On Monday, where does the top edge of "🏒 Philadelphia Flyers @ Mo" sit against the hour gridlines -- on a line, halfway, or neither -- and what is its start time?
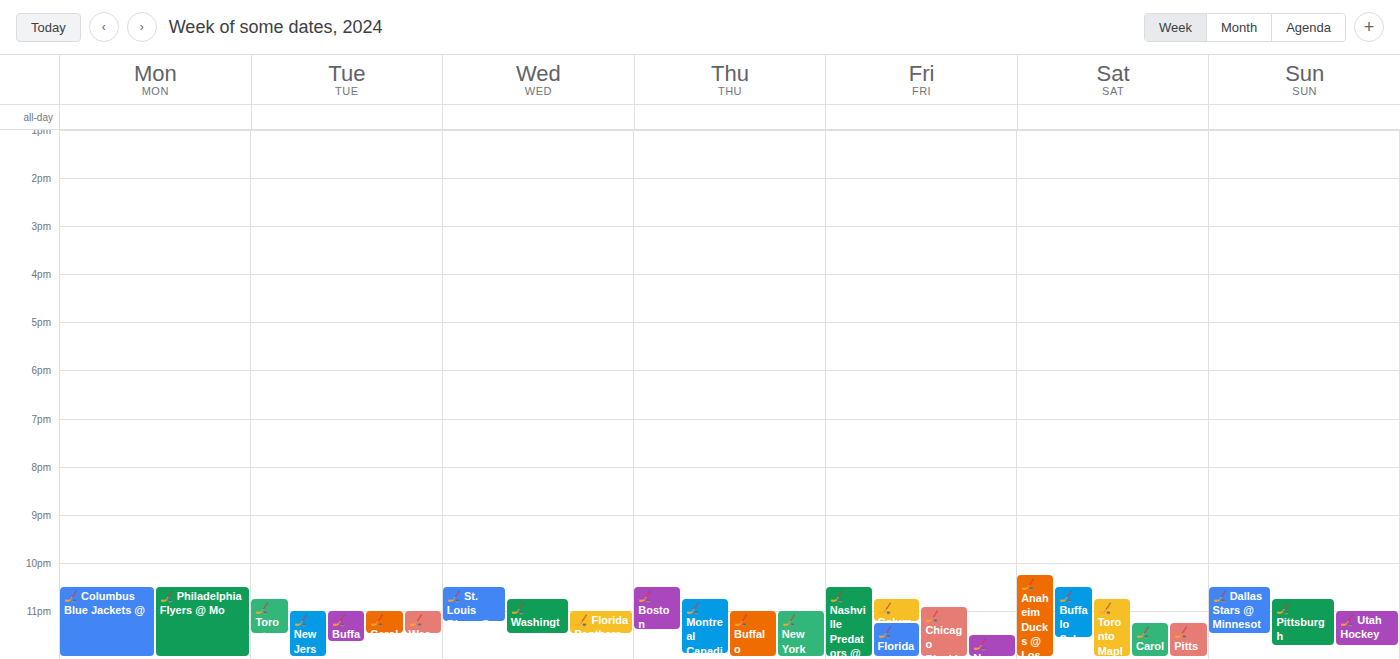
10:30 PM -- halfway between the 10 PM and 11 PM lines.